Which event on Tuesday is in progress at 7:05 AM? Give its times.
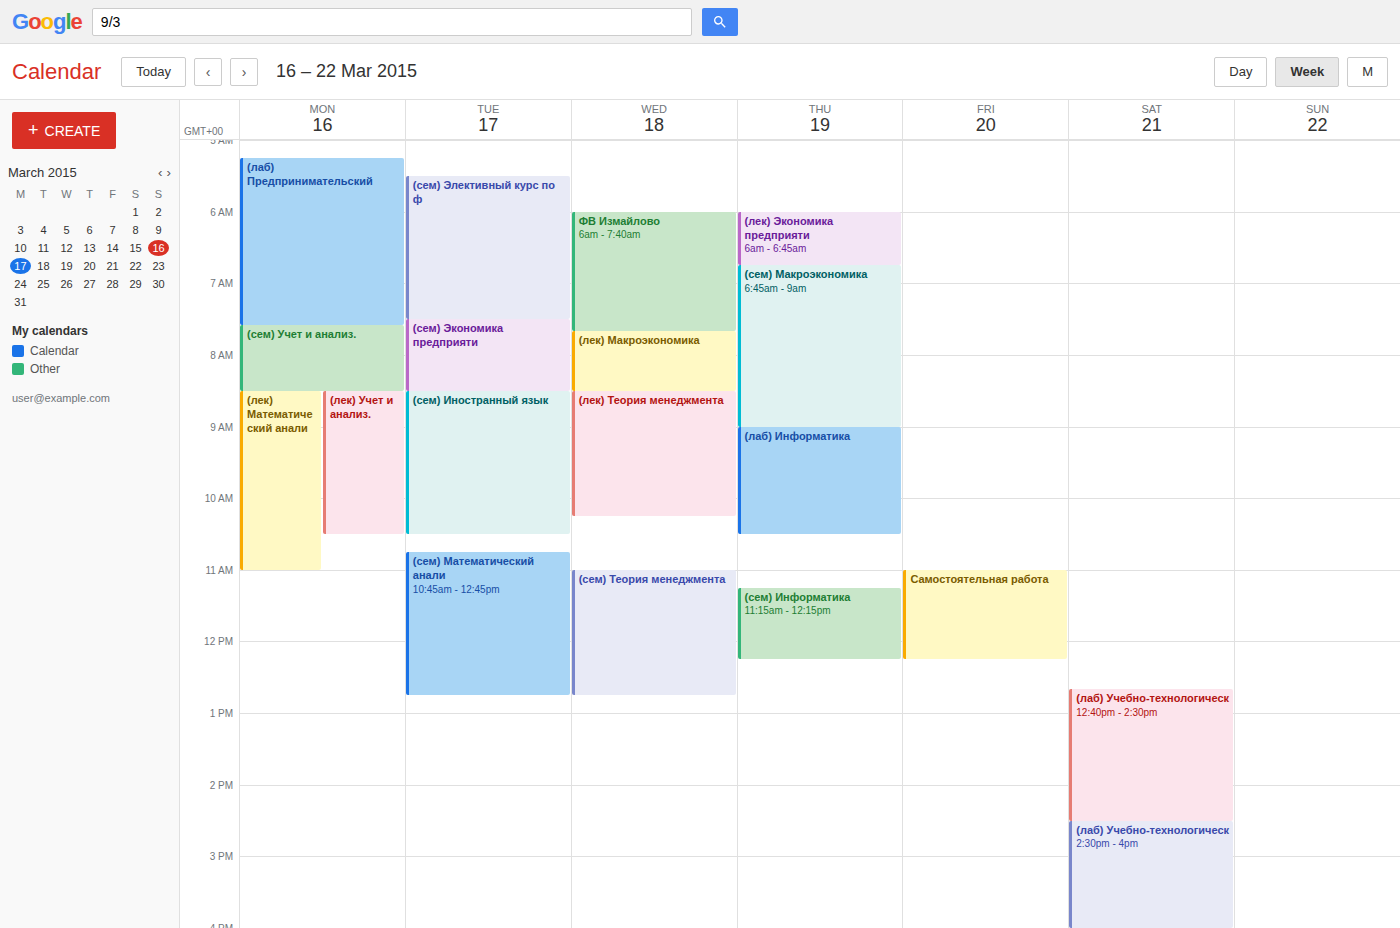
"(сем) Элективный курс по ф", 5:30 AM to 7:30 AM